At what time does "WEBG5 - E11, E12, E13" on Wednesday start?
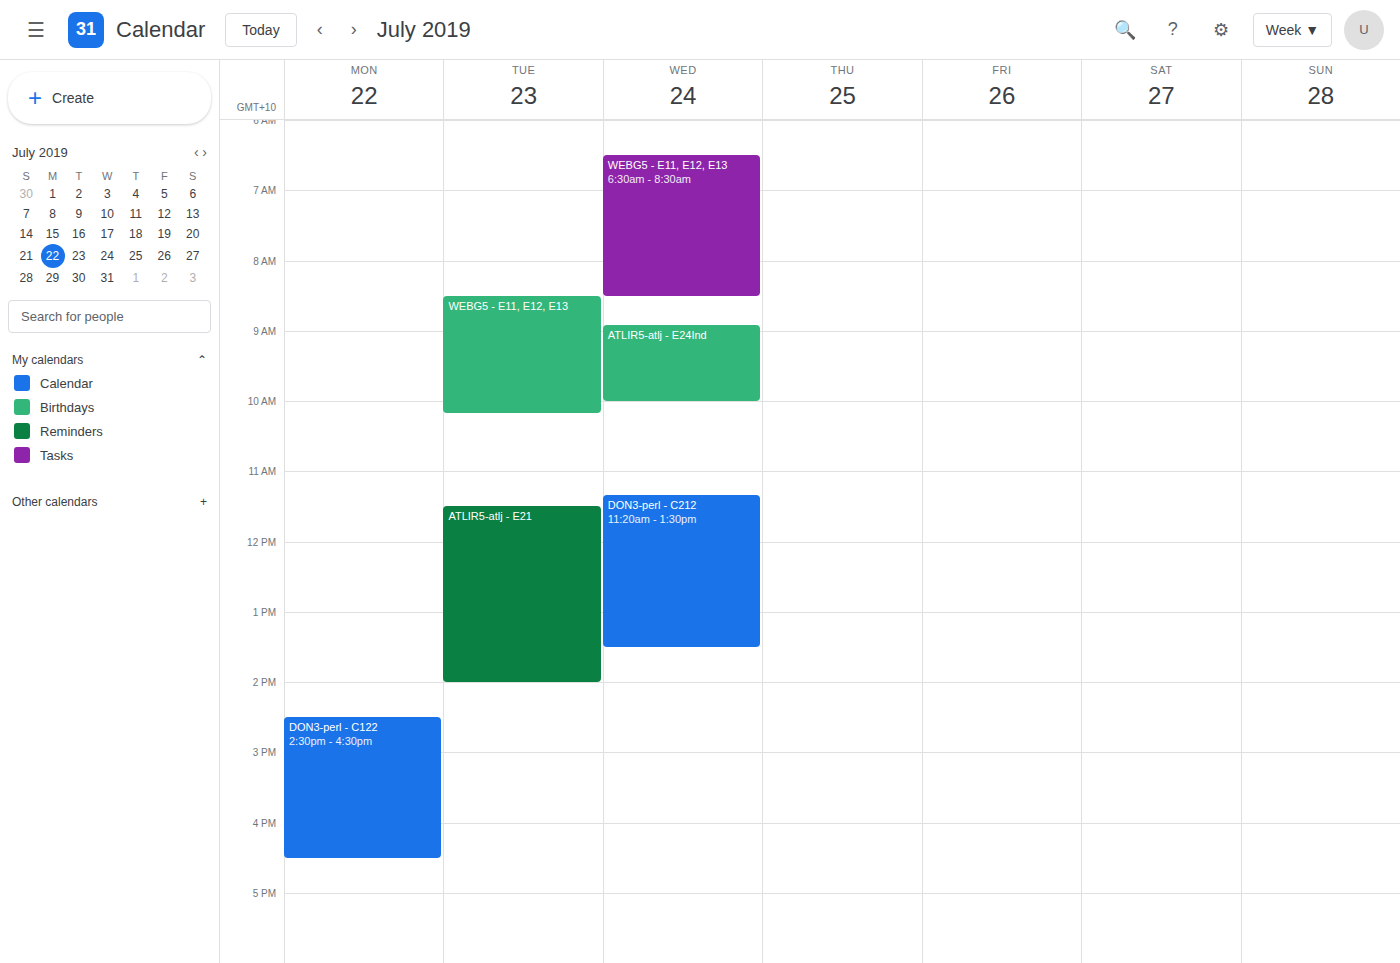
6:30 AM